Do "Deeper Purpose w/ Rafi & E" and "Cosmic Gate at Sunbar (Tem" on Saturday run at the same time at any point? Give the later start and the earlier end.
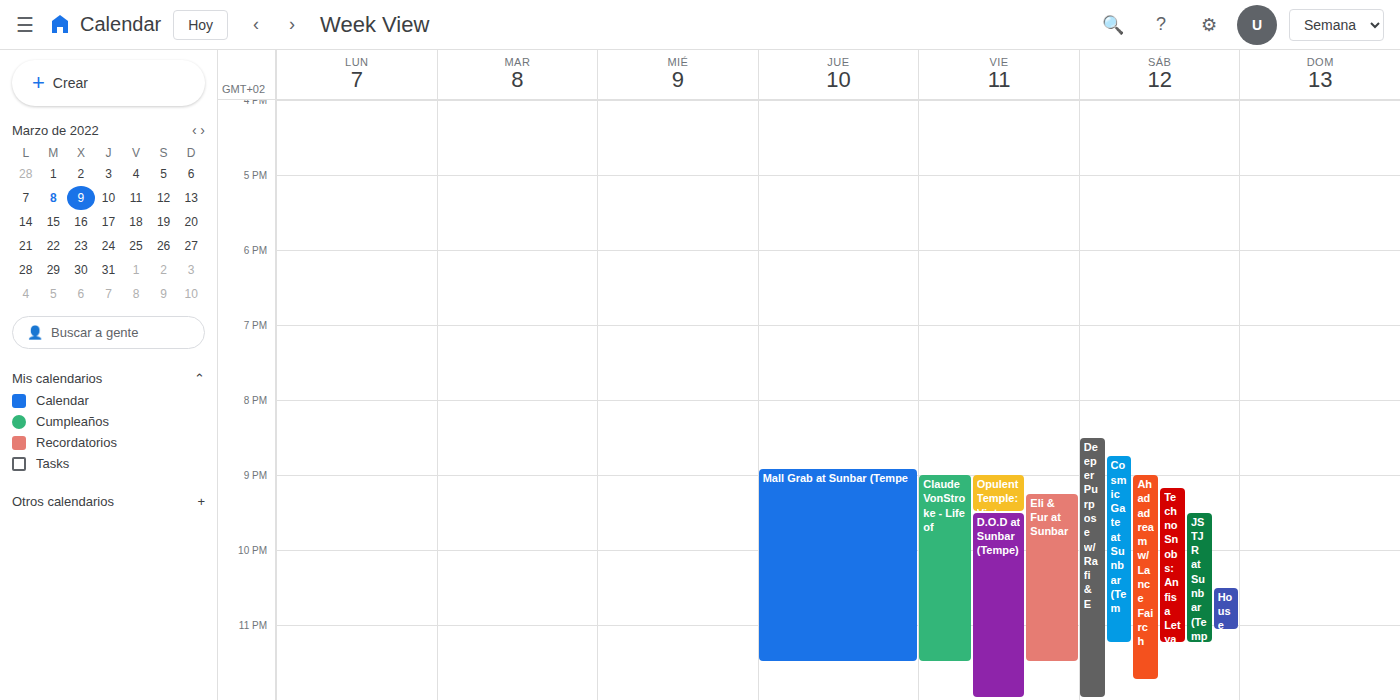
"Cosmic Gate at Sunbar (Tem" runs 8:45 PM to 11:15 PM, inside "Deeper Purpose w/ Rafi & E" -- they overlap.